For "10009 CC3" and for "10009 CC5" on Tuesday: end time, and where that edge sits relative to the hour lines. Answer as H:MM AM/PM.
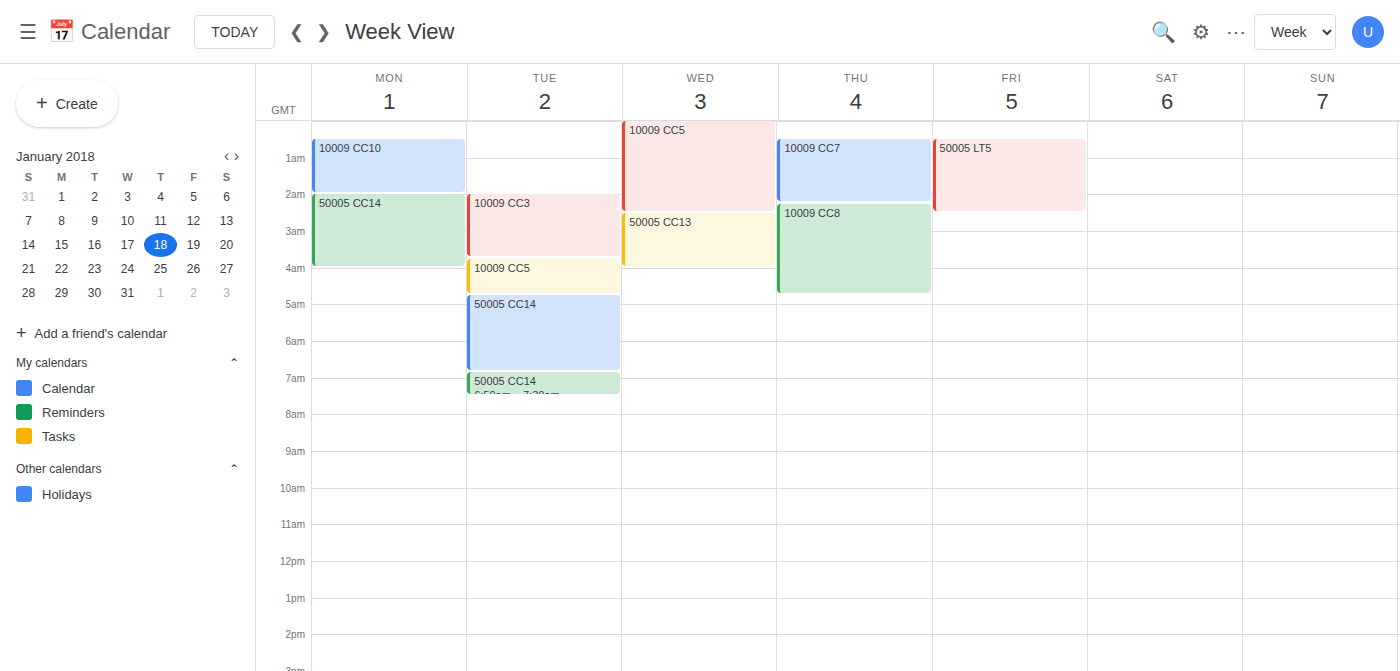
"10009 CC3": 3:45 AM, neither: three quarters of the way from the 3 AM line to the 4 AM line. "10009 CC5": 4:45 AM, neither: three quarters of the way from the 4 AM line to the 5 AM line.